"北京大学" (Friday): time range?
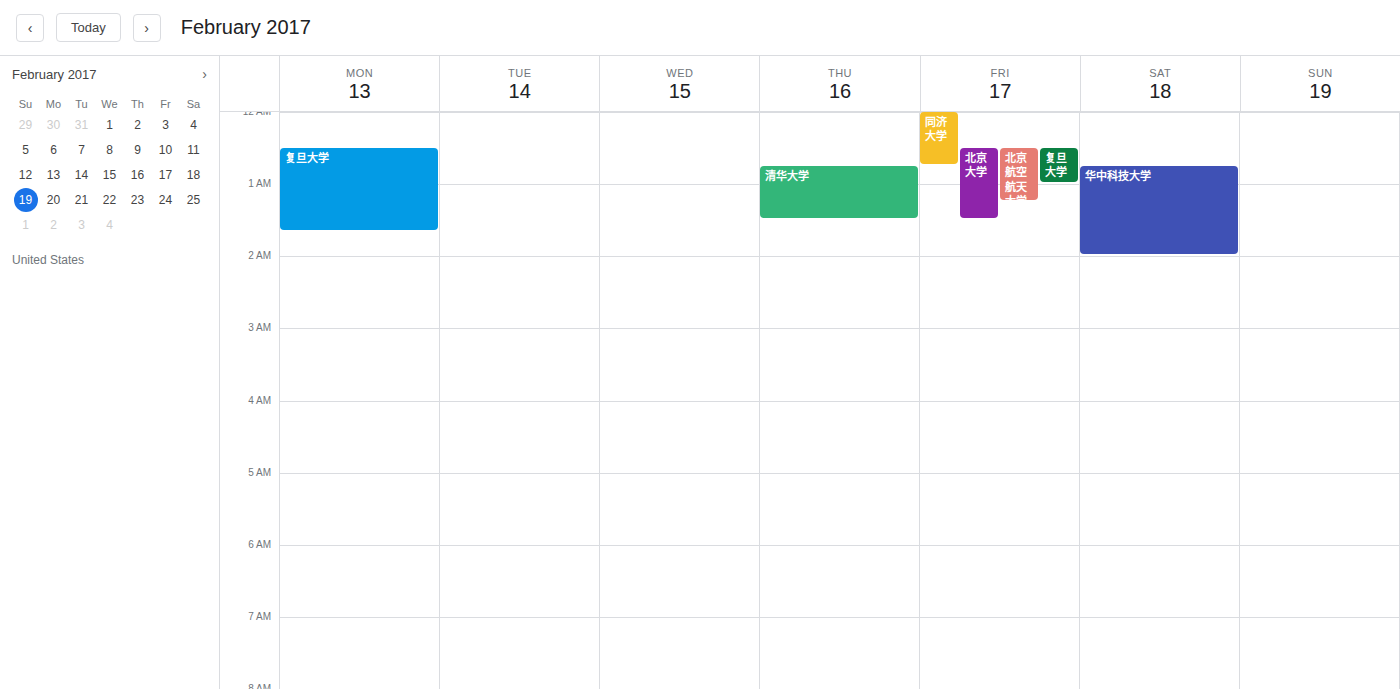
12:30 AM to 1:30 AM